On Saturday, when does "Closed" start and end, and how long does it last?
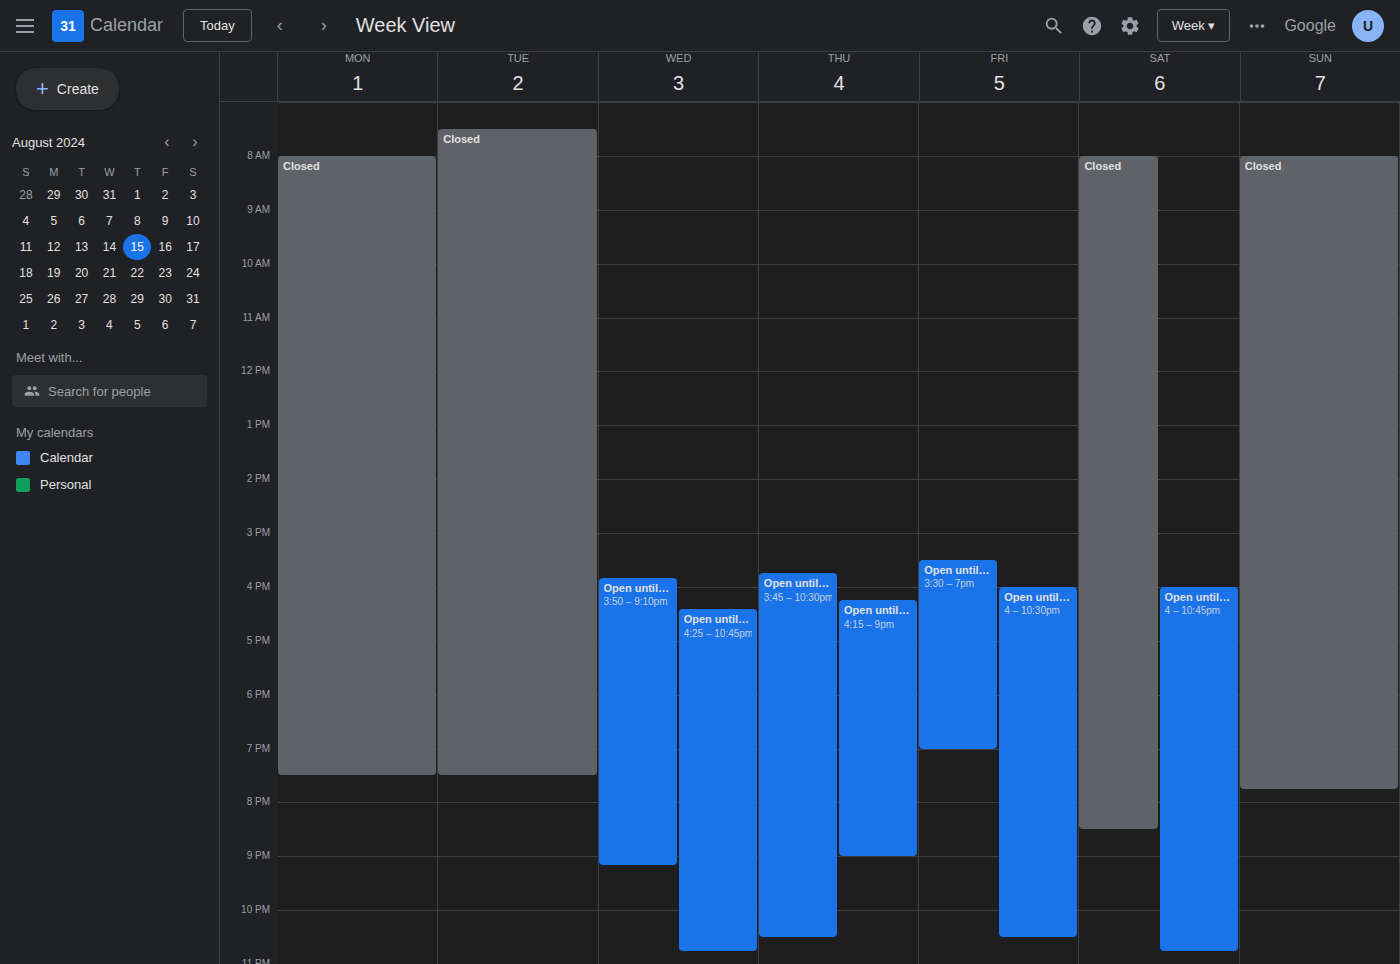
8:00 AM to 8:30 PM, 12 hours 30 minutes